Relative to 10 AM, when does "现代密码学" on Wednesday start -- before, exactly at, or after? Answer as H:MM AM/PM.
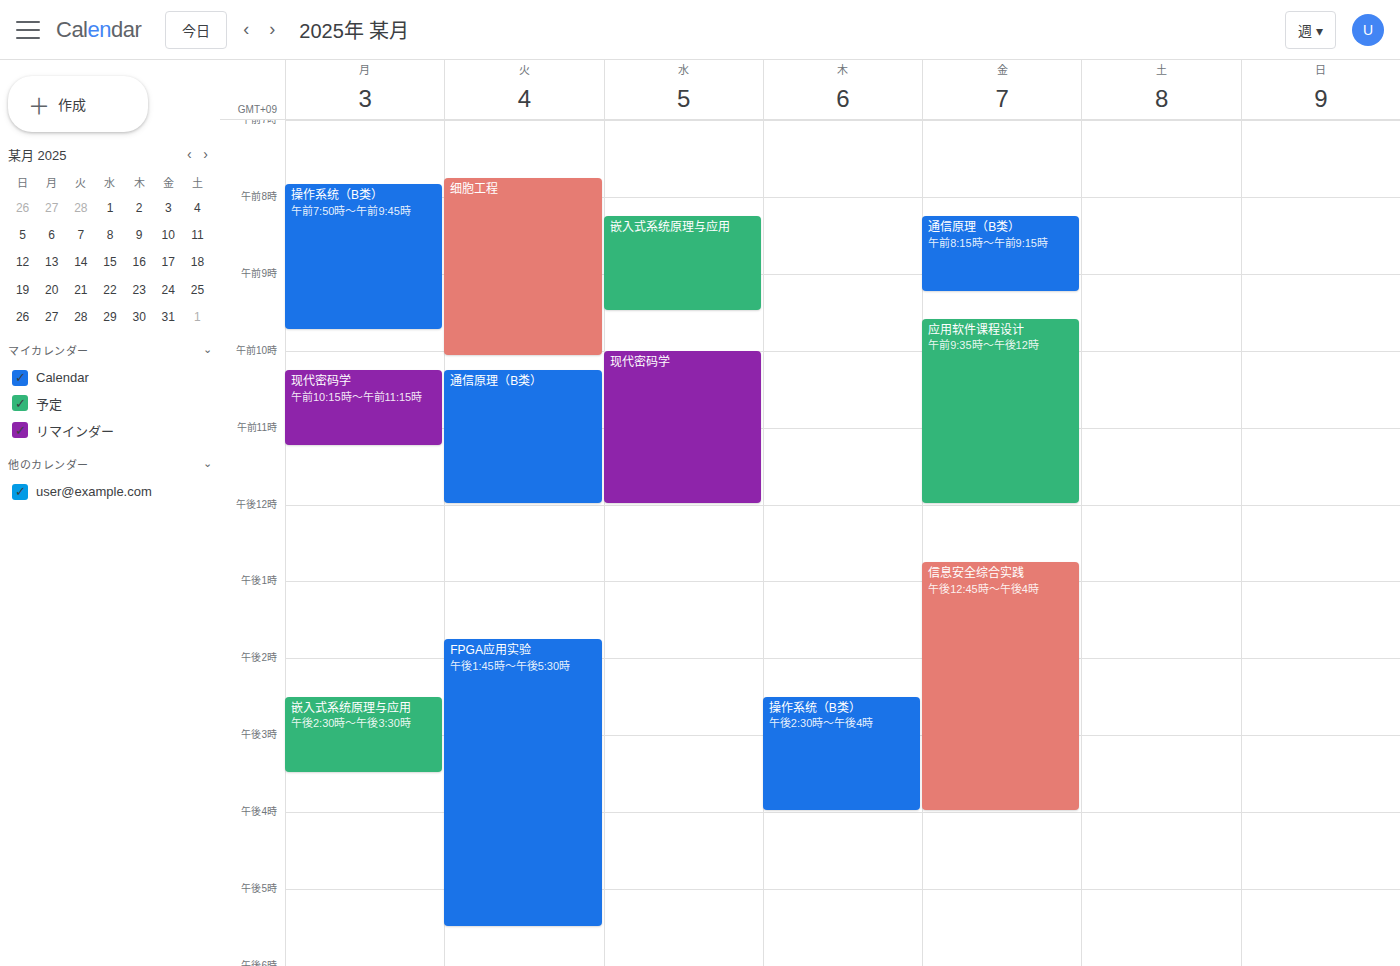
10:00 AM -- exactly at 10 AM, on the 10 AM line.